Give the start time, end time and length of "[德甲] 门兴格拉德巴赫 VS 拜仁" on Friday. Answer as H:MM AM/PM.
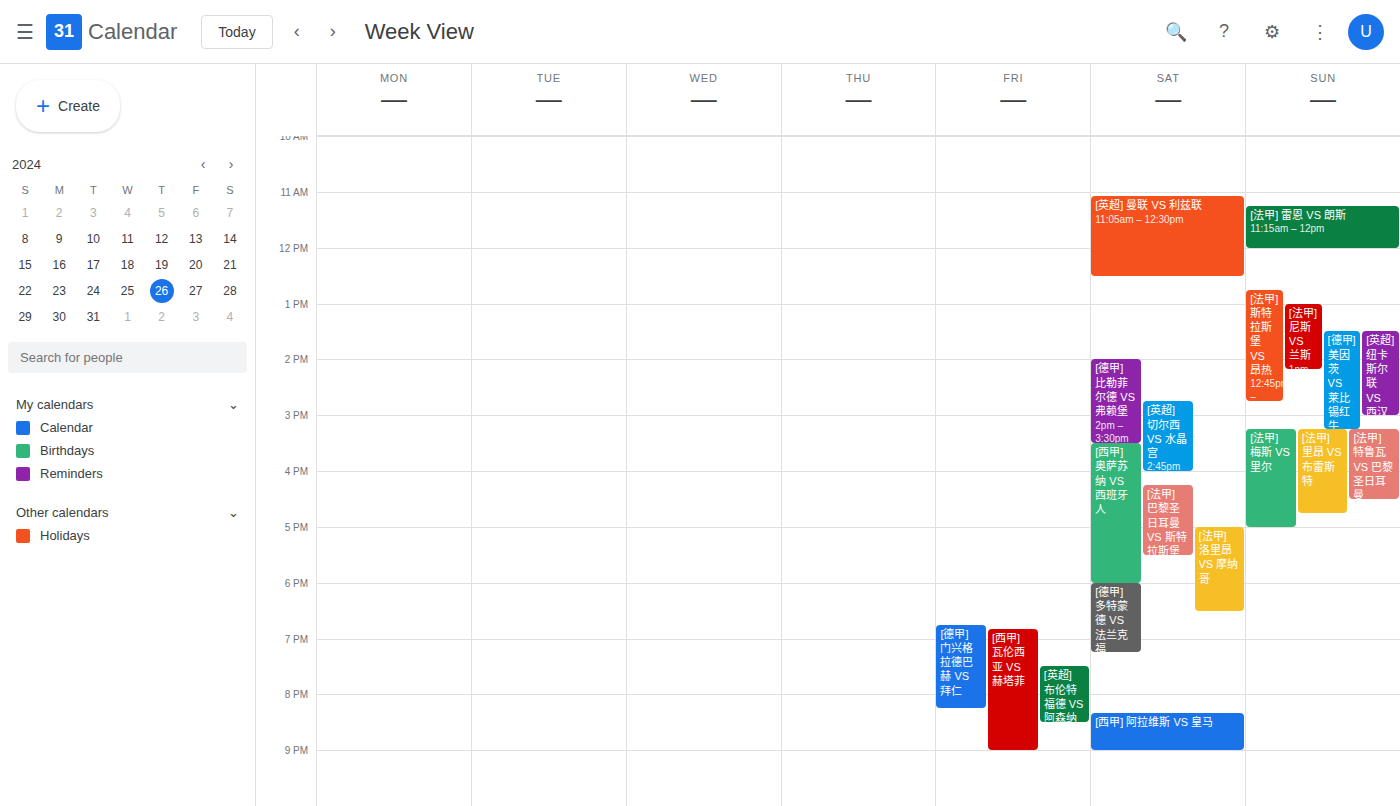
6:45 PM to 8:15 PM, 1 hour 30 minutes